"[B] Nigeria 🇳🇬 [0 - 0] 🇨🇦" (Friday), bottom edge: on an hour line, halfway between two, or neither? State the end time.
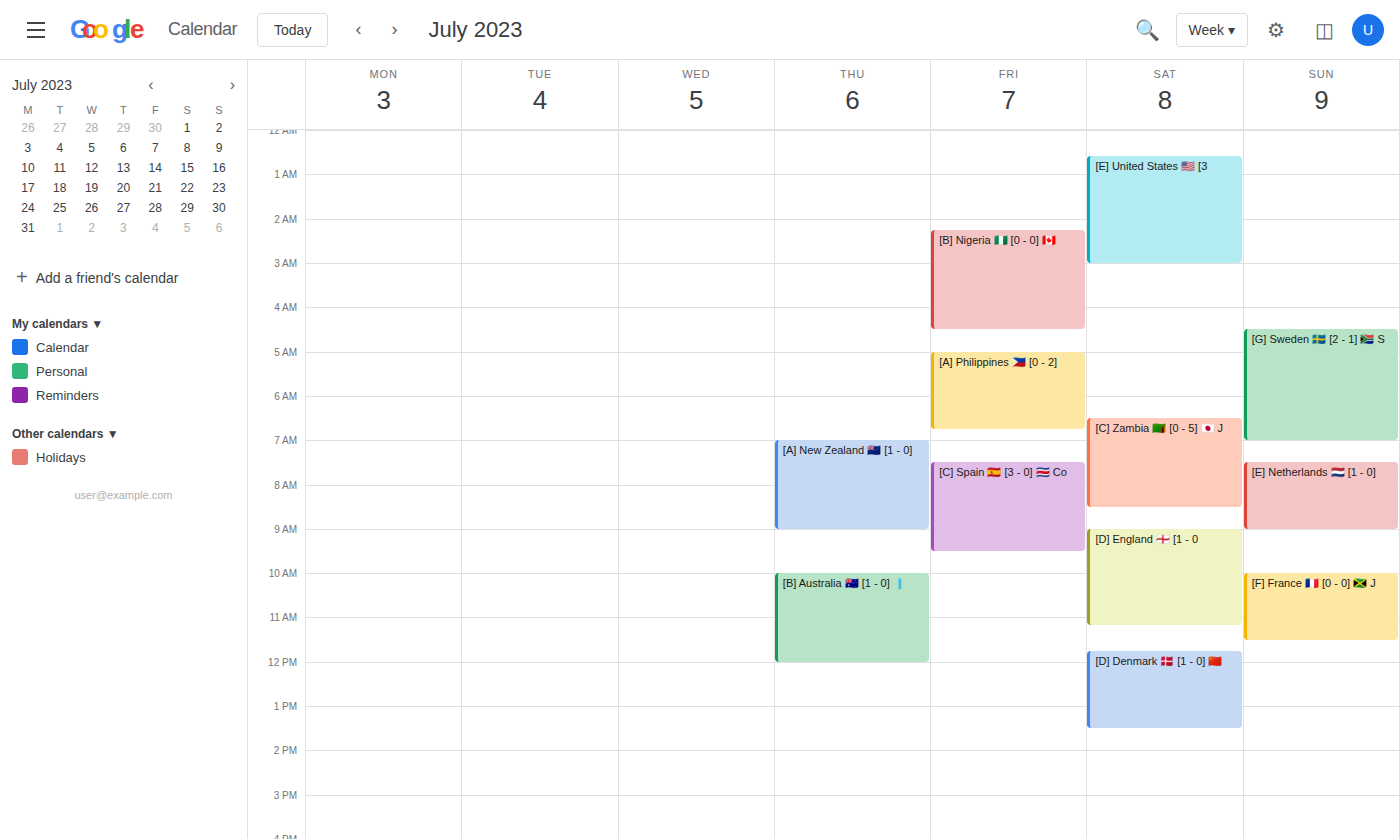
04:30 -- halfway between the 04:00 and 05:00 lines.